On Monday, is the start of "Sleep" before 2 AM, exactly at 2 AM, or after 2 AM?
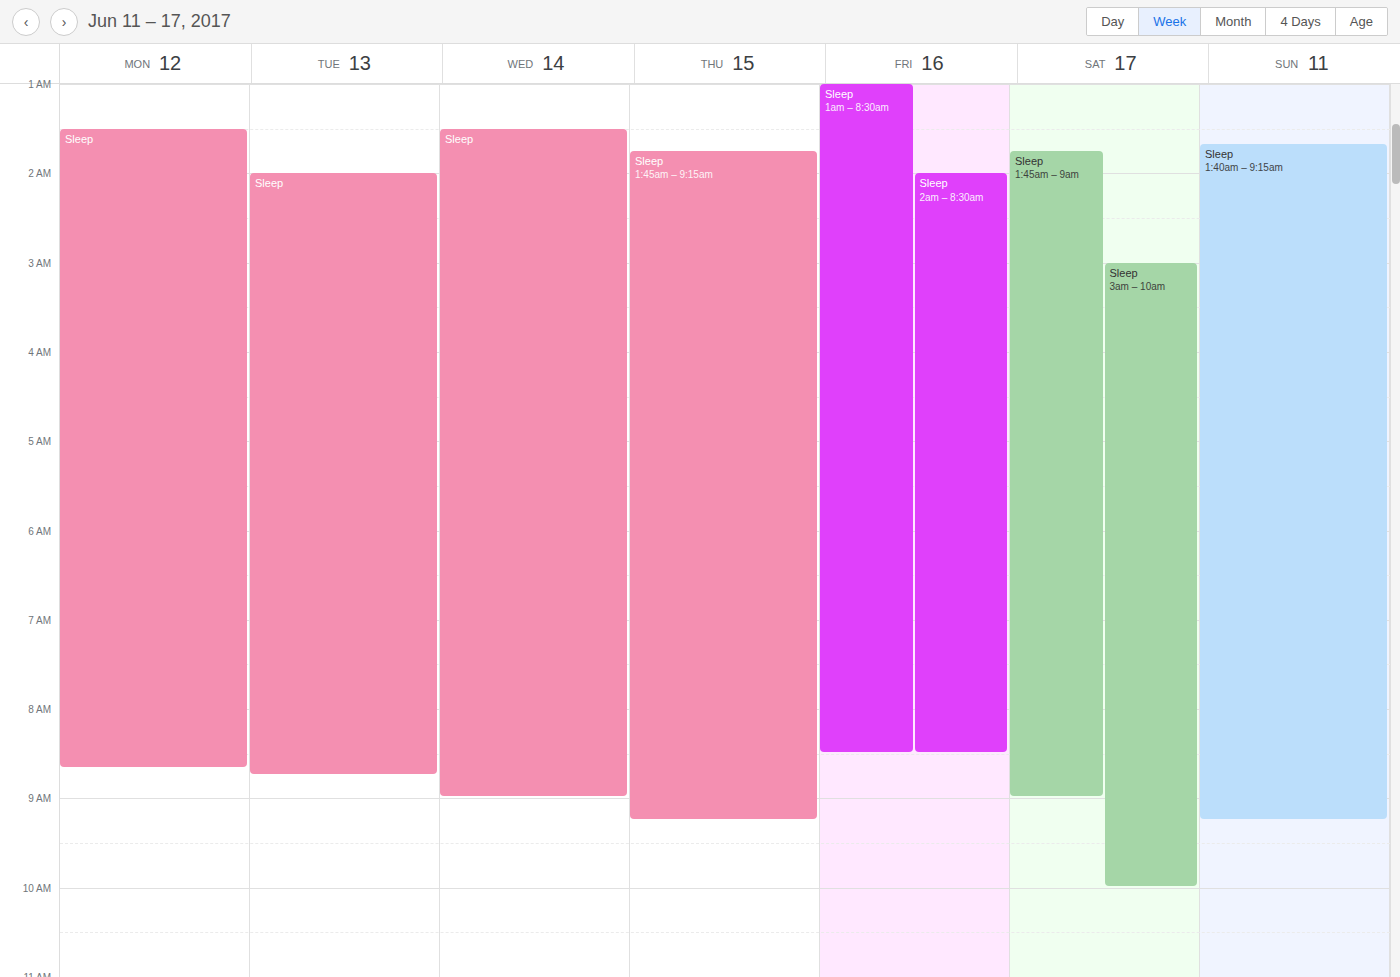
1:30 AM -- before 2 AM, 30 minutes above the 2 AM line.